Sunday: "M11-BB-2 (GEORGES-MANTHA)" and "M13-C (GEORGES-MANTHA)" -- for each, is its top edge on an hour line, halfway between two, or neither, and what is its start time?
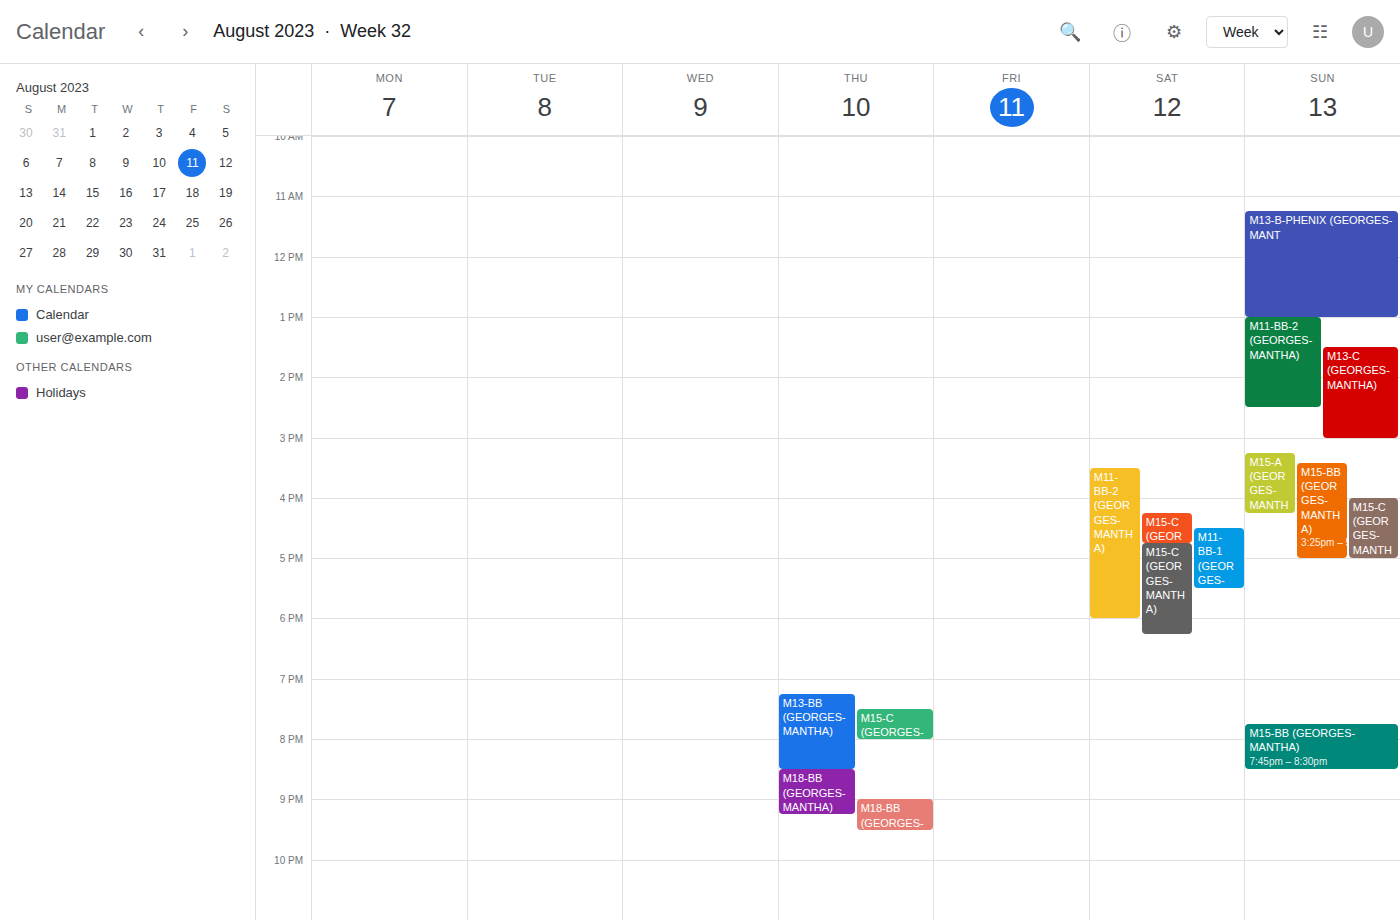
"M11-BB-2 (GEORGES-MANTHA)": 1:00 PM, exactly on the 1 PM line. "M13-C (GEORGES-MANTHA)": 1:30 PM, halfway between the 1 PM and 2 PM lines.